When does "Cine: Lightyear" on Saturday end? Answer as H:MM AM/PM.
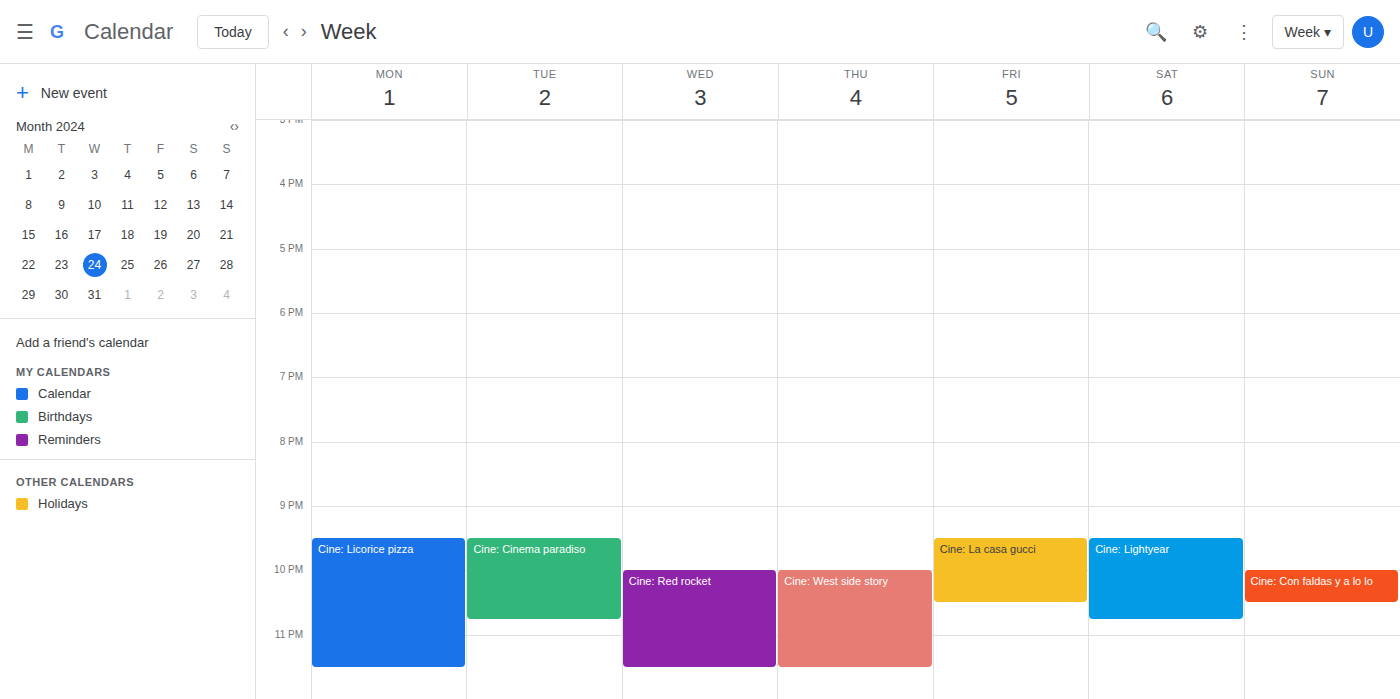
10:45 PM